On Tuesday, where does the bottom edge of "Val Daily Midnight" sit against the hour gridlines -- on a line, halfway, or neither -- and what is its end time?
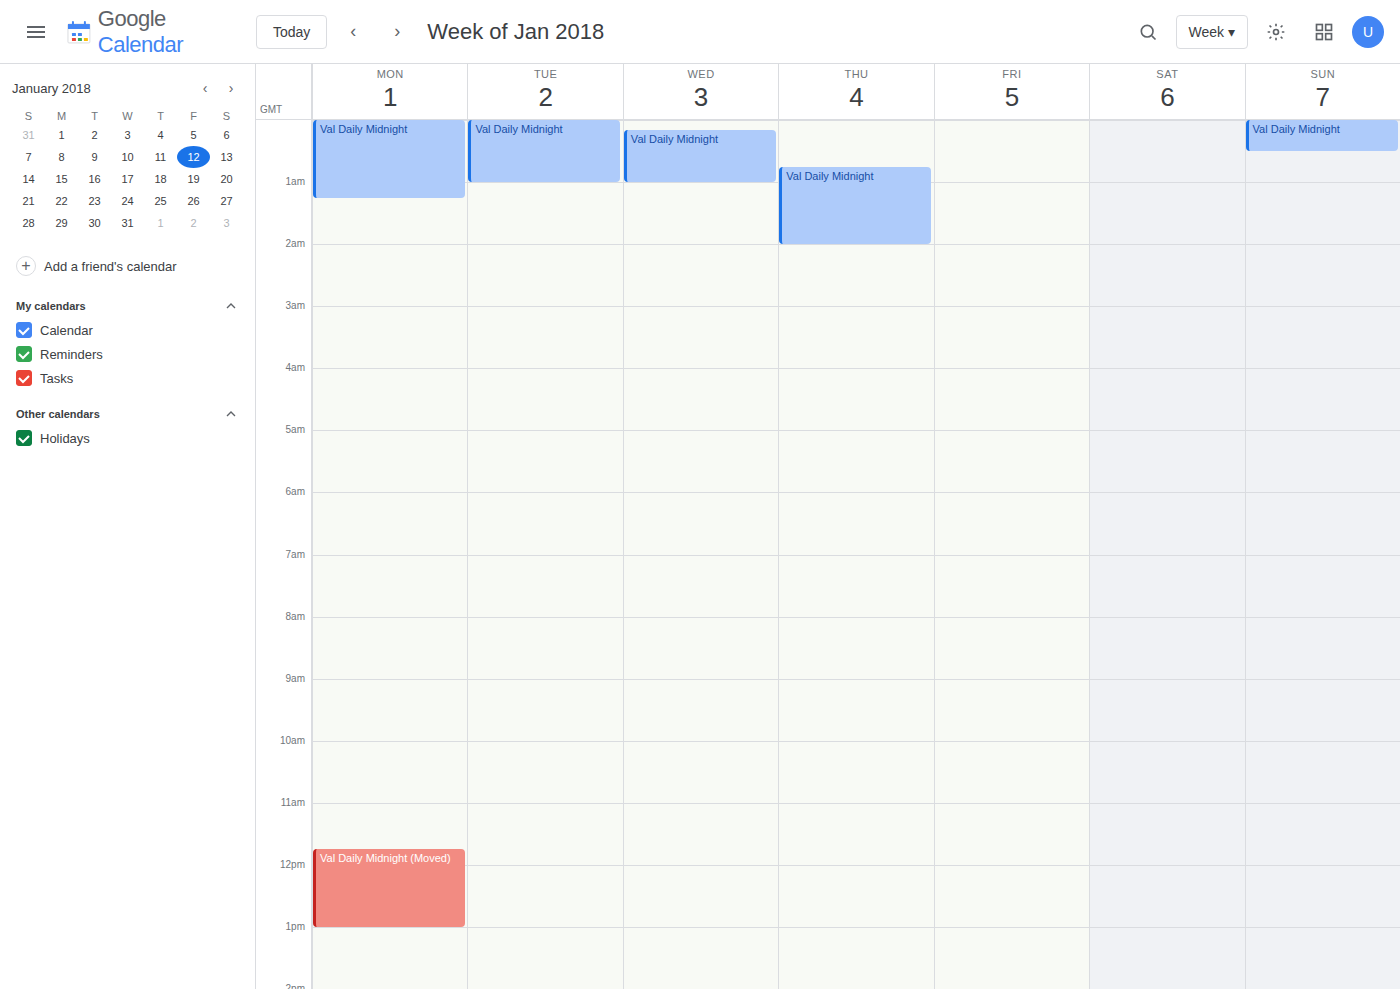
1:00 AM -- exactly on the 1 AM line.